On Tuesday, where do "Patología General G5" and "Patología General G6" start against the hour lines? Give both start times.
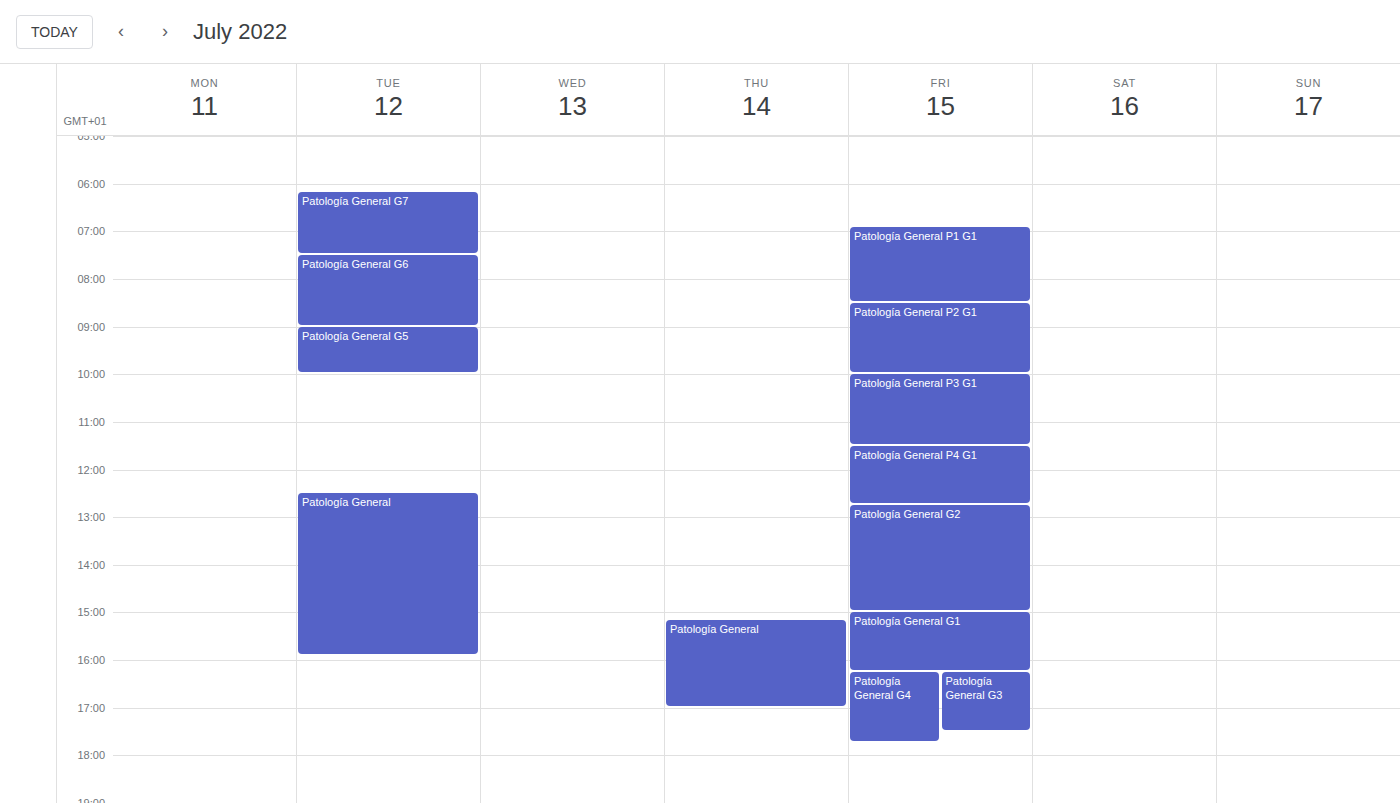
"Patología General G5": 09:00, exactly on the 09:00 line. "Patología General G6": 07:30, halfway between the 07:00 and 08:00 lines.